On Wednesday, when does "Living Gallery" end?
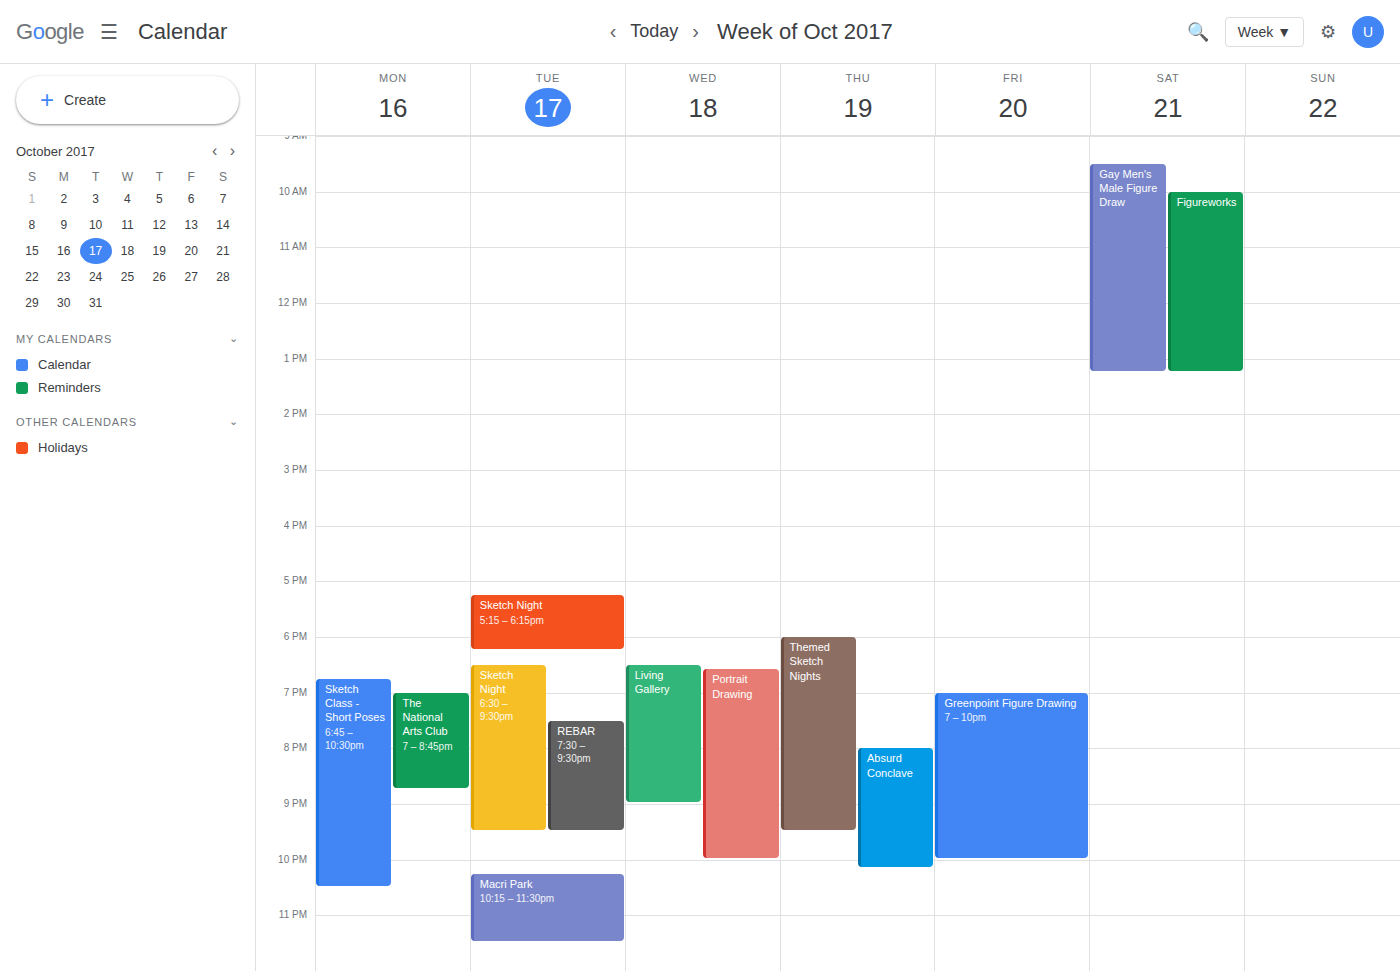
9:00 PM